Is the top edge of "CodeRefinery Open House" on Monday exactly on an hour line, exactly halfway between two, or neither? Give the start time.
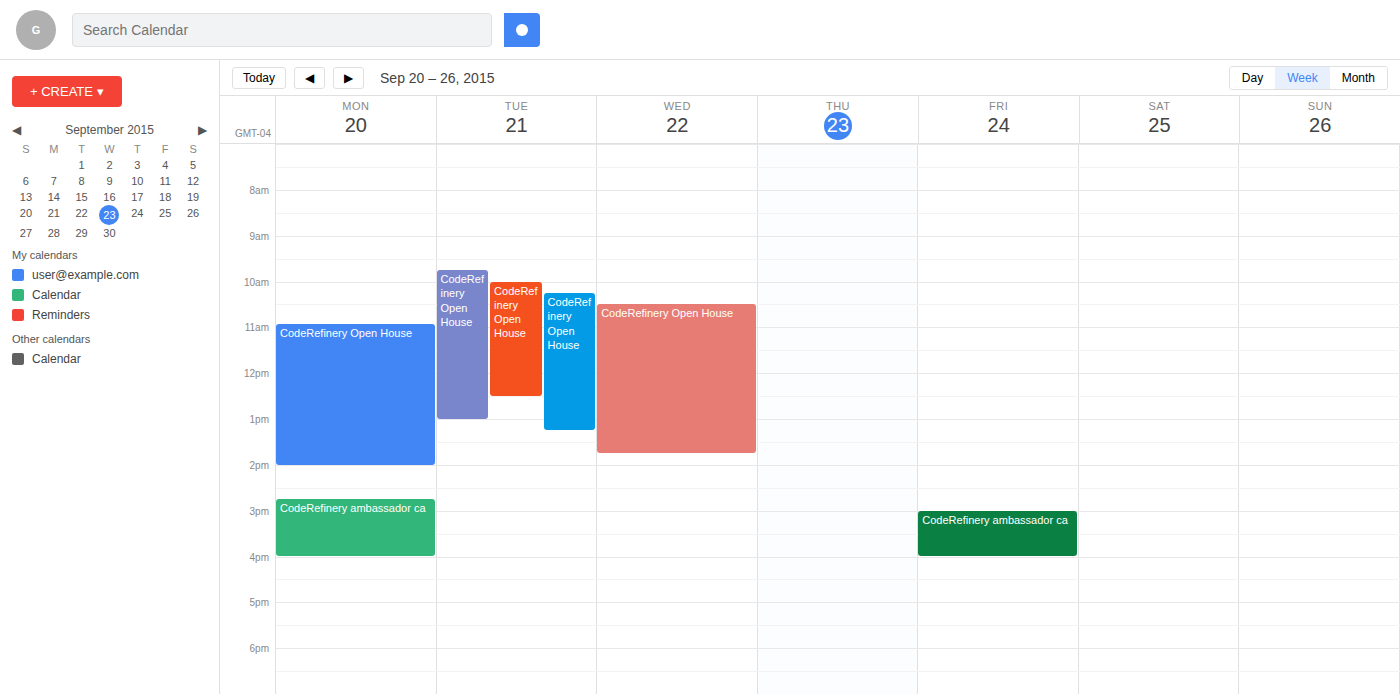
10:55 AM -- neither: 55 minutes below the 10 AM line and 5 minutes above the 11 AM line.